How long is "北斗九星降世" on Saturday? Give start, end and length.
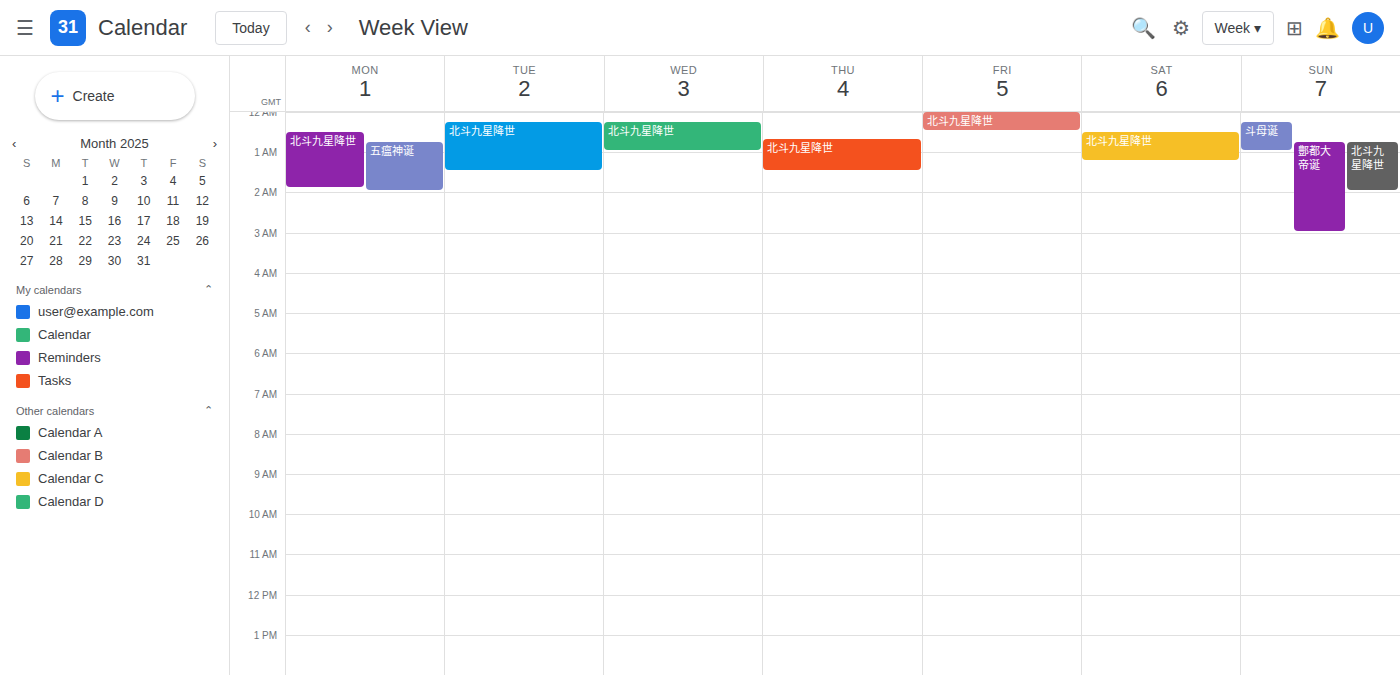
12:30 AM to 1:15 AM, 45 minutes